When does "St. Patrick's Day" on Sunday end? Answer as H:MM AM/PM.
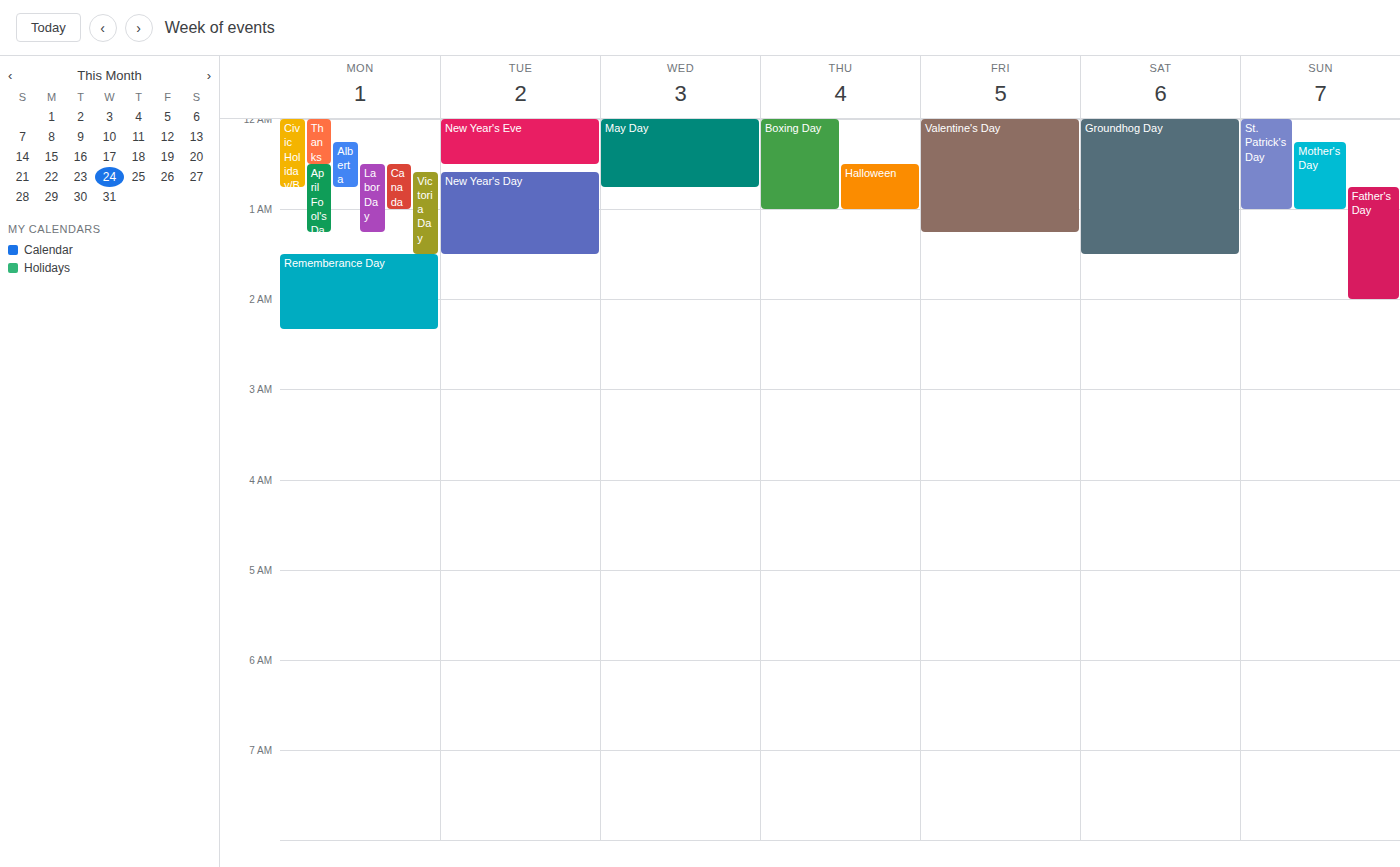
1:00 AM